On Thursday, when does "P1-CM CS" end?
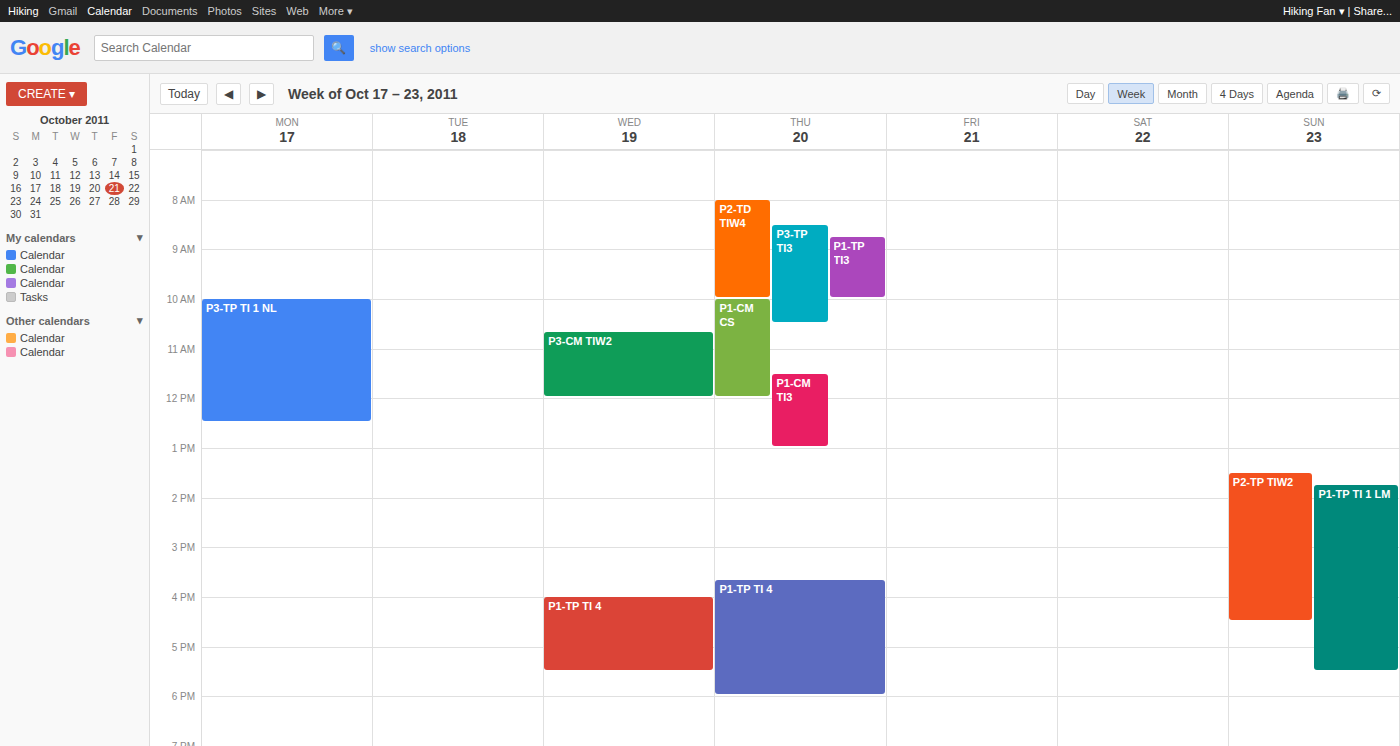
12:00 PM